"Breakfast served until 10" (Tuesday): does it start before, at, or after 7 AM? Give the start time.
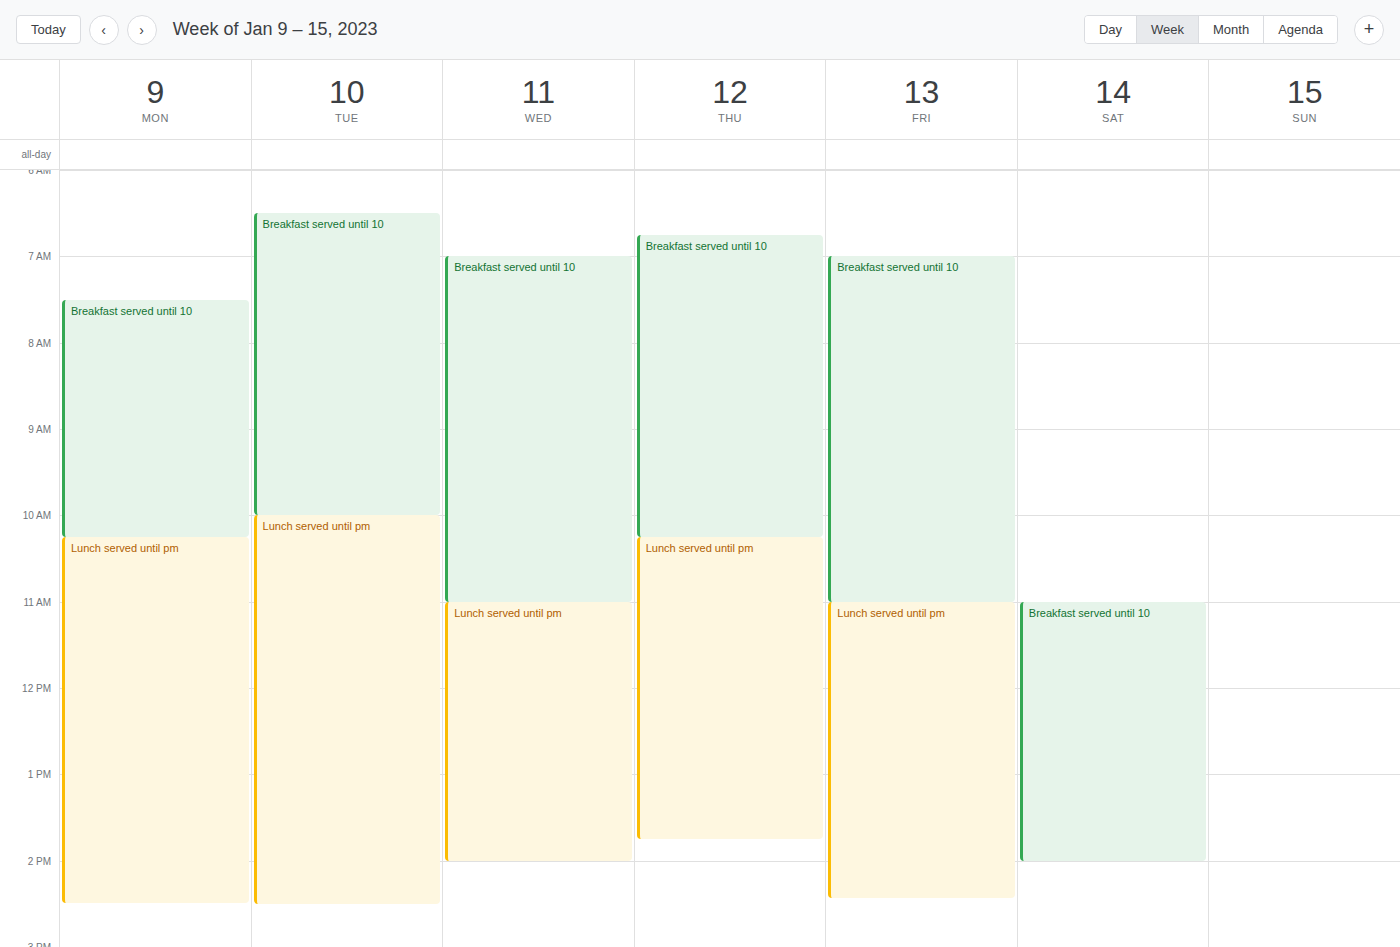
6:30 AM -- before 7 AM, 30 minutes above the 7 AM line.